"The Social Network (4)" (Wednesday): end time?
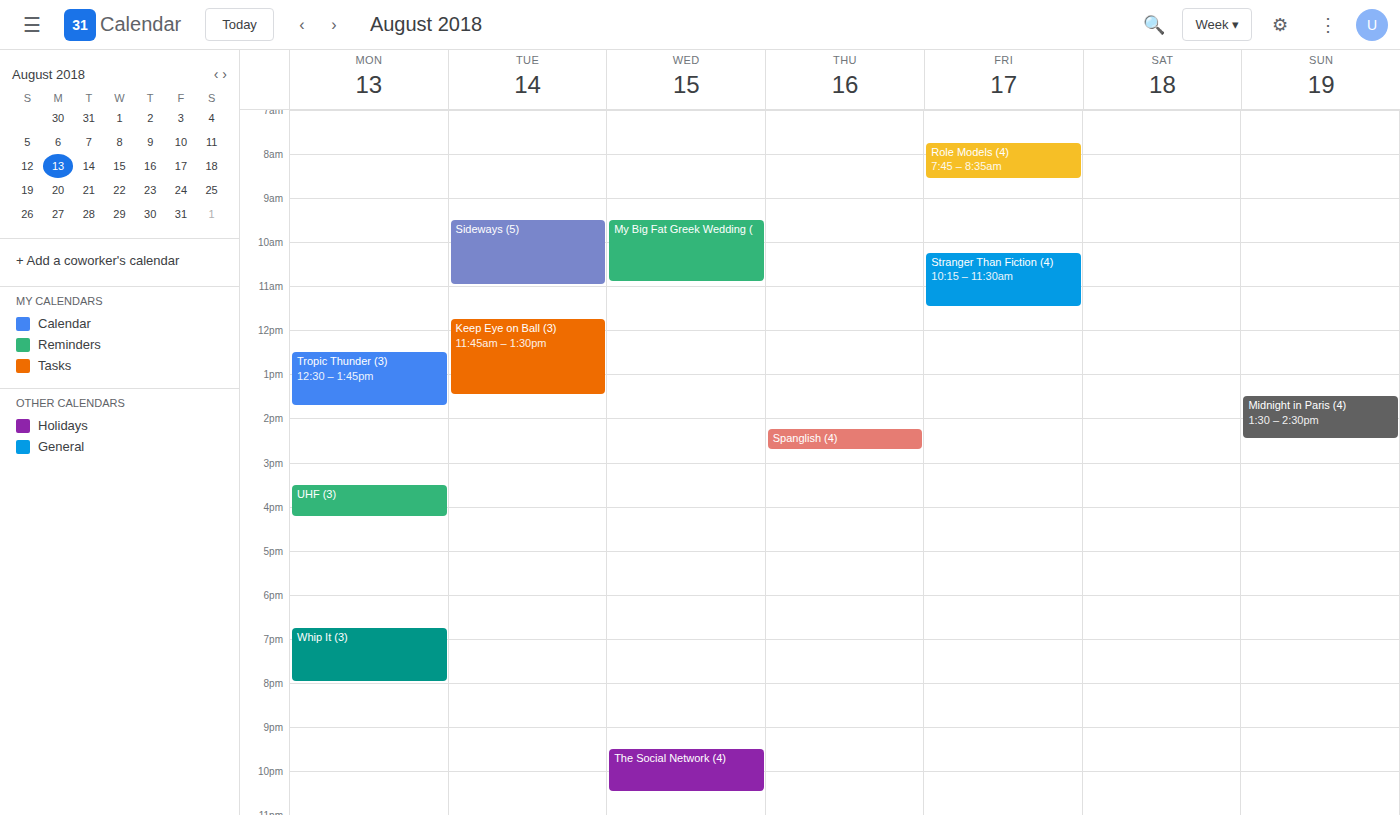
10:30 PM